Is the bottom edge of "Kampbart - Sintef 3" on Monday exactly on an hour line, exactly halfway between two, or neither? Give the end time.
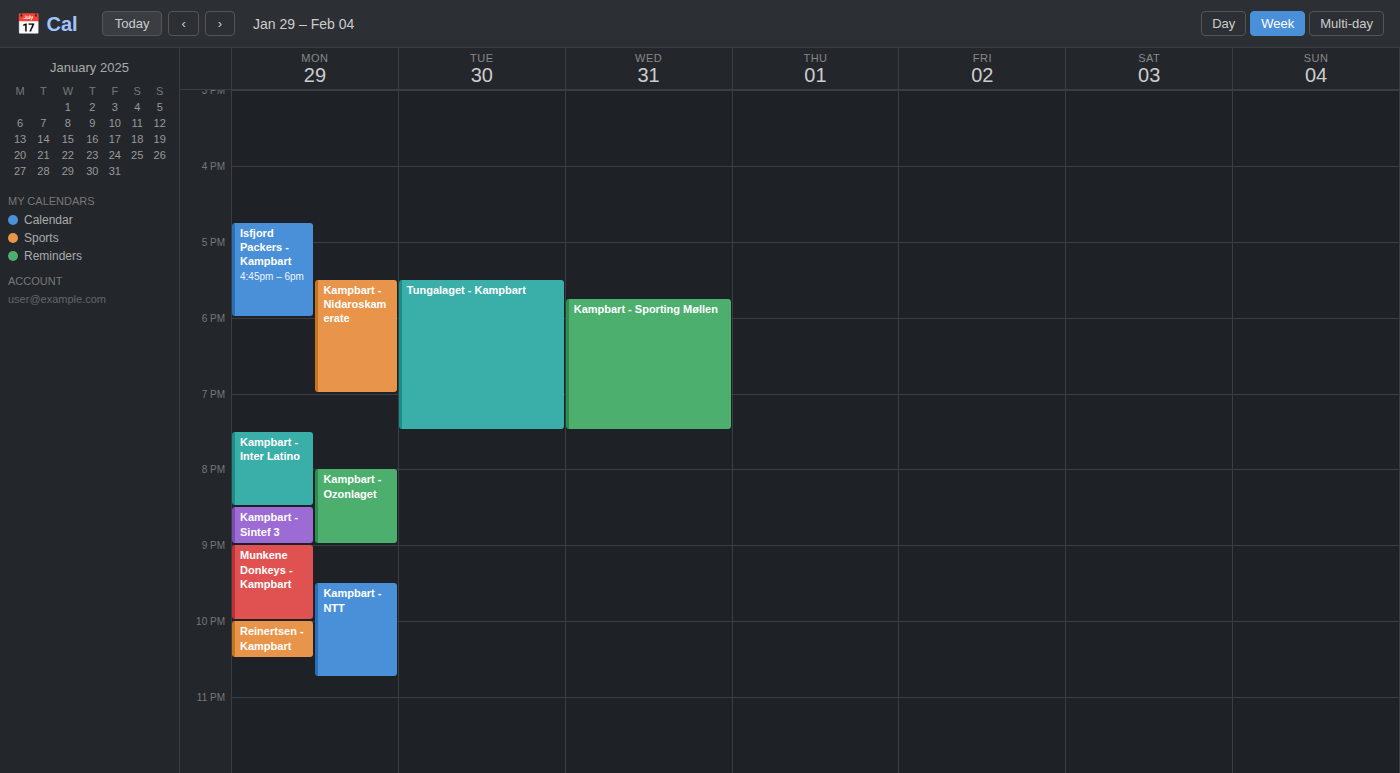
9:00 PM -- exactly on the 9 PM line.